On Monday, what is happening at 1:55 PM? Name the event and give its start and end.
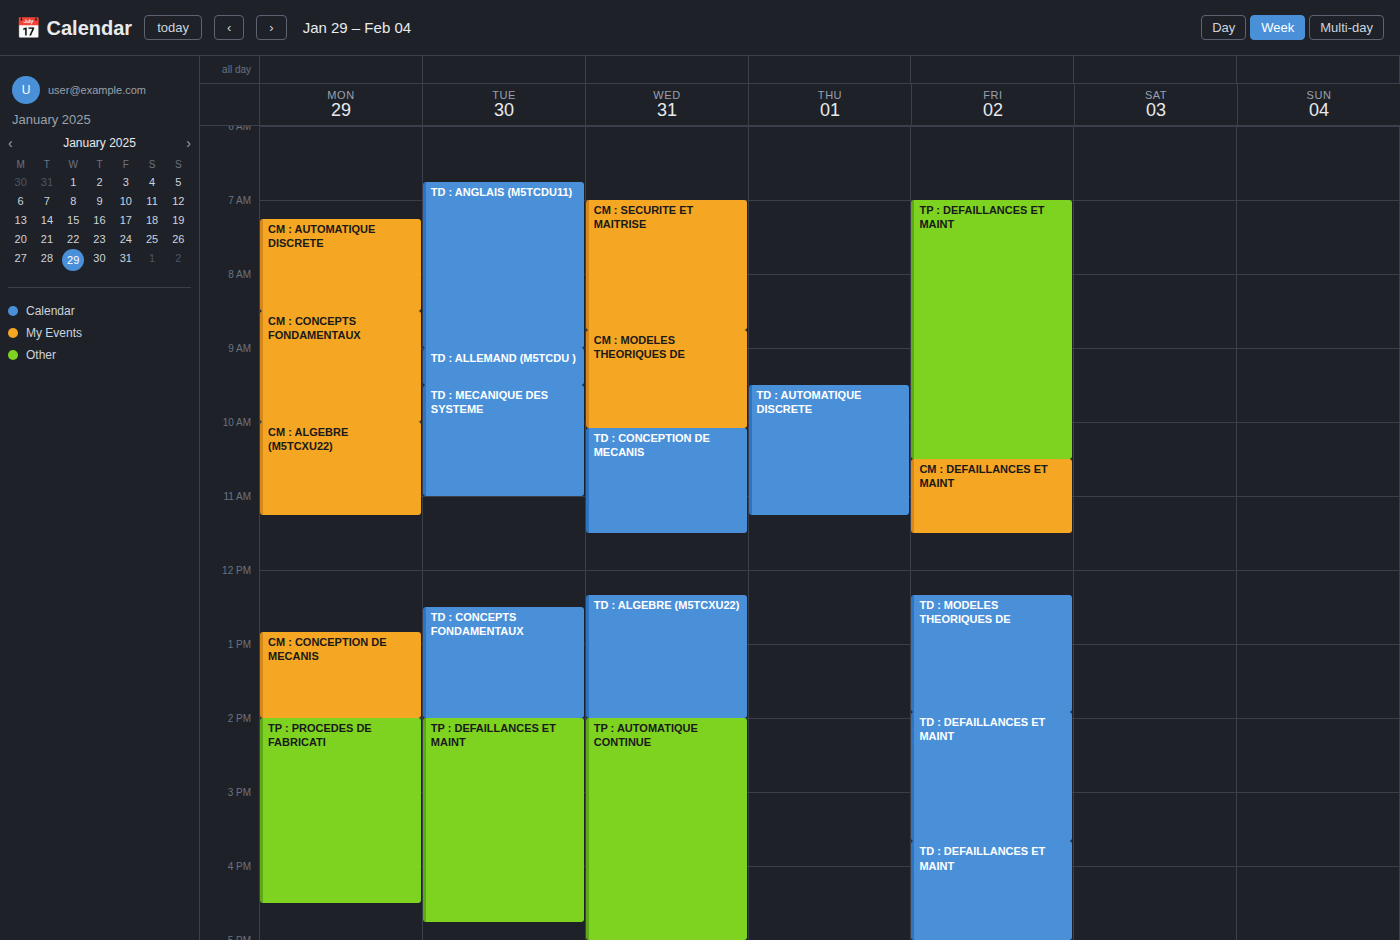
"CM : CONCEPTION DE MECANIS", 12:50 PM to 2:00 PM